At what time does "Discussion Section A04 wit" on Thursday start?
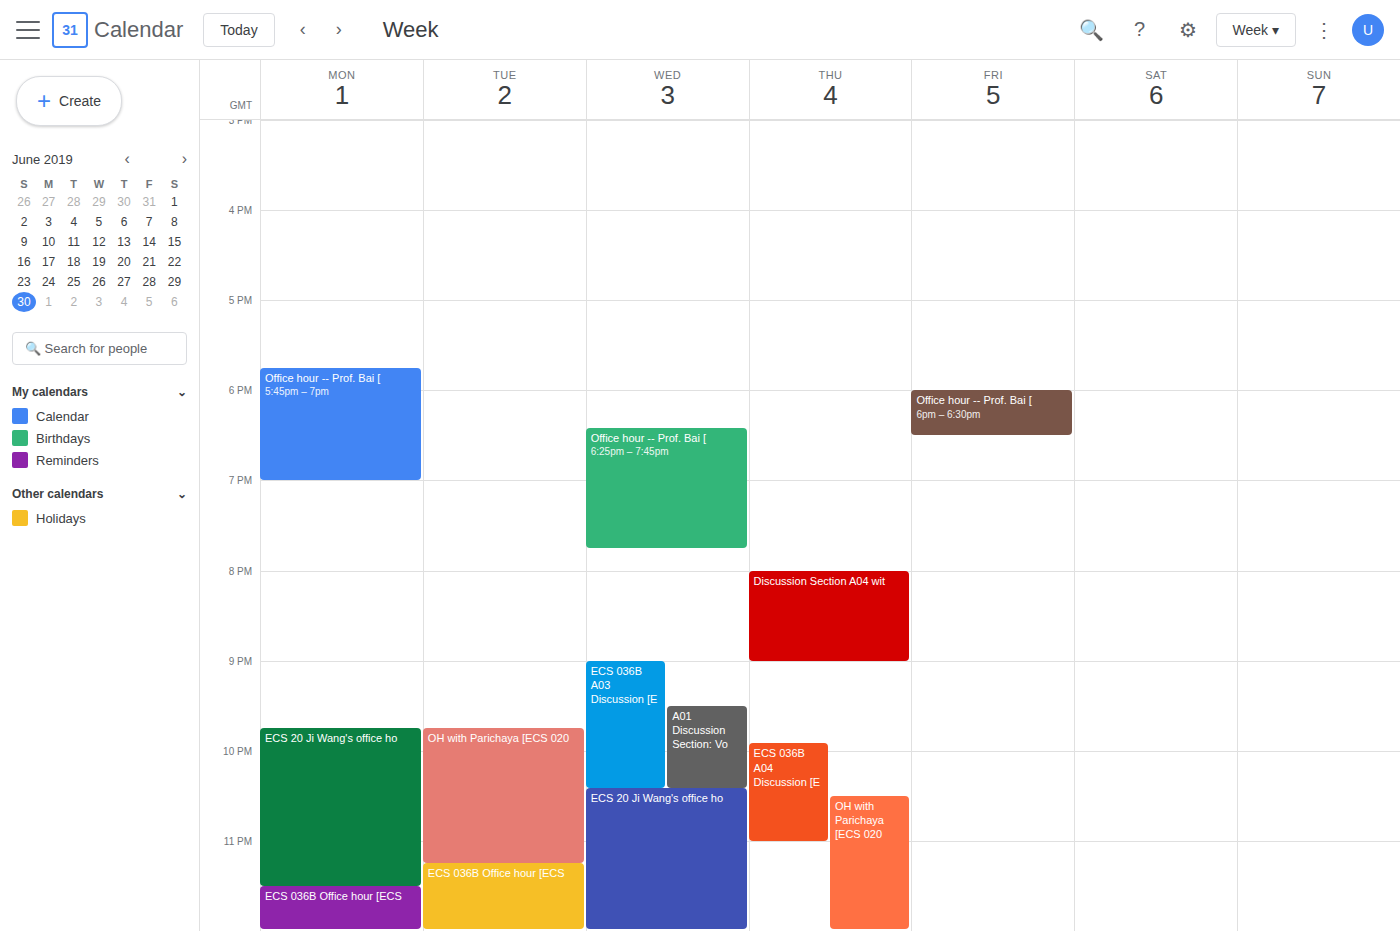
20:00